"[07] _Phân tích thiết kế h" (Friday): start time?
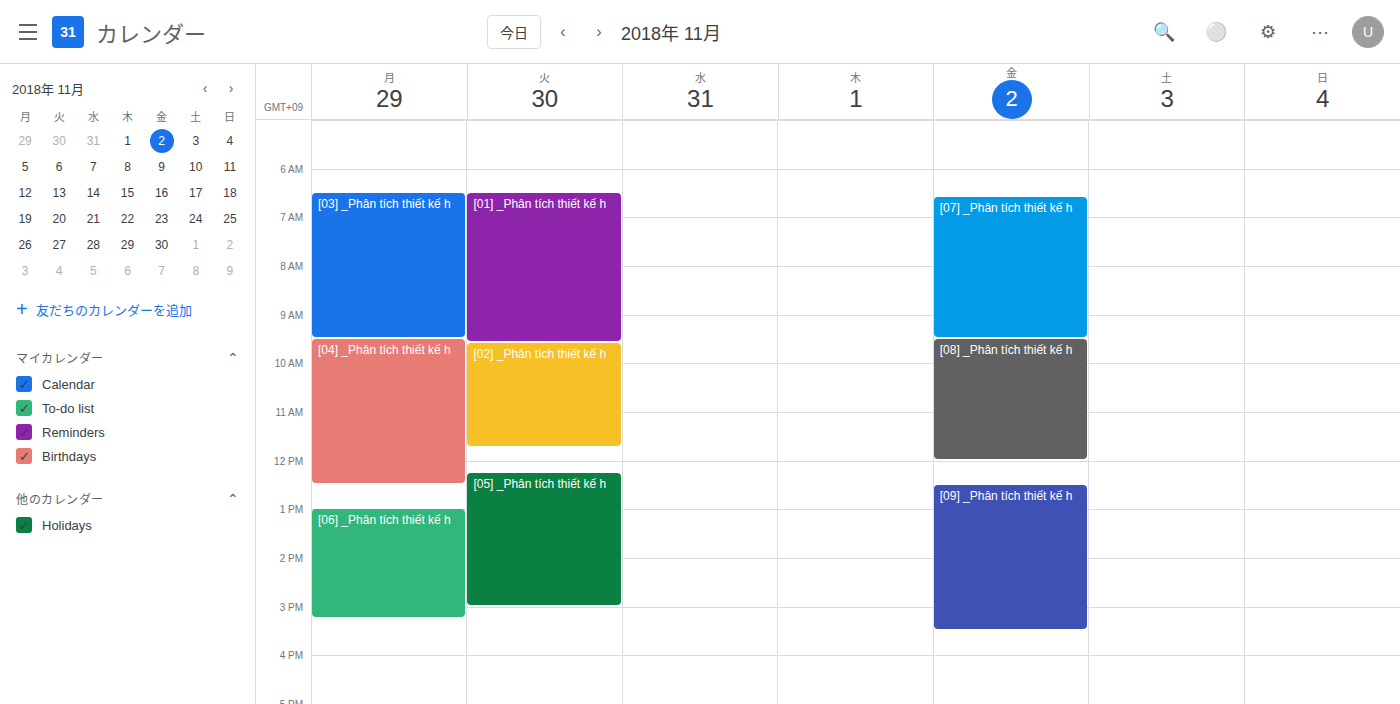
6:35 AM